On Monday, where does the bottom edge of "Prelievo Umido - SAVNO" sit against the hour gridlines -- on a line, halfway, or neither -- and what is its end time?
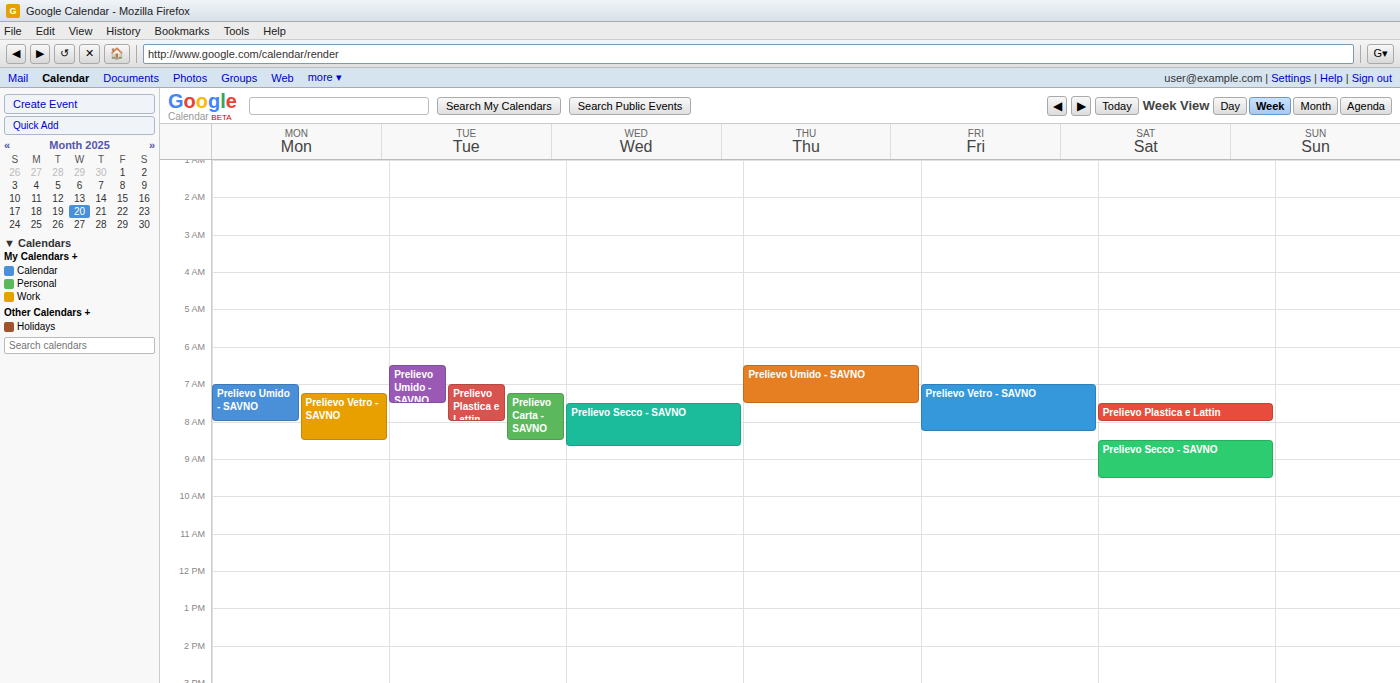
8:00 AM -- exactly on the 8 AM line.